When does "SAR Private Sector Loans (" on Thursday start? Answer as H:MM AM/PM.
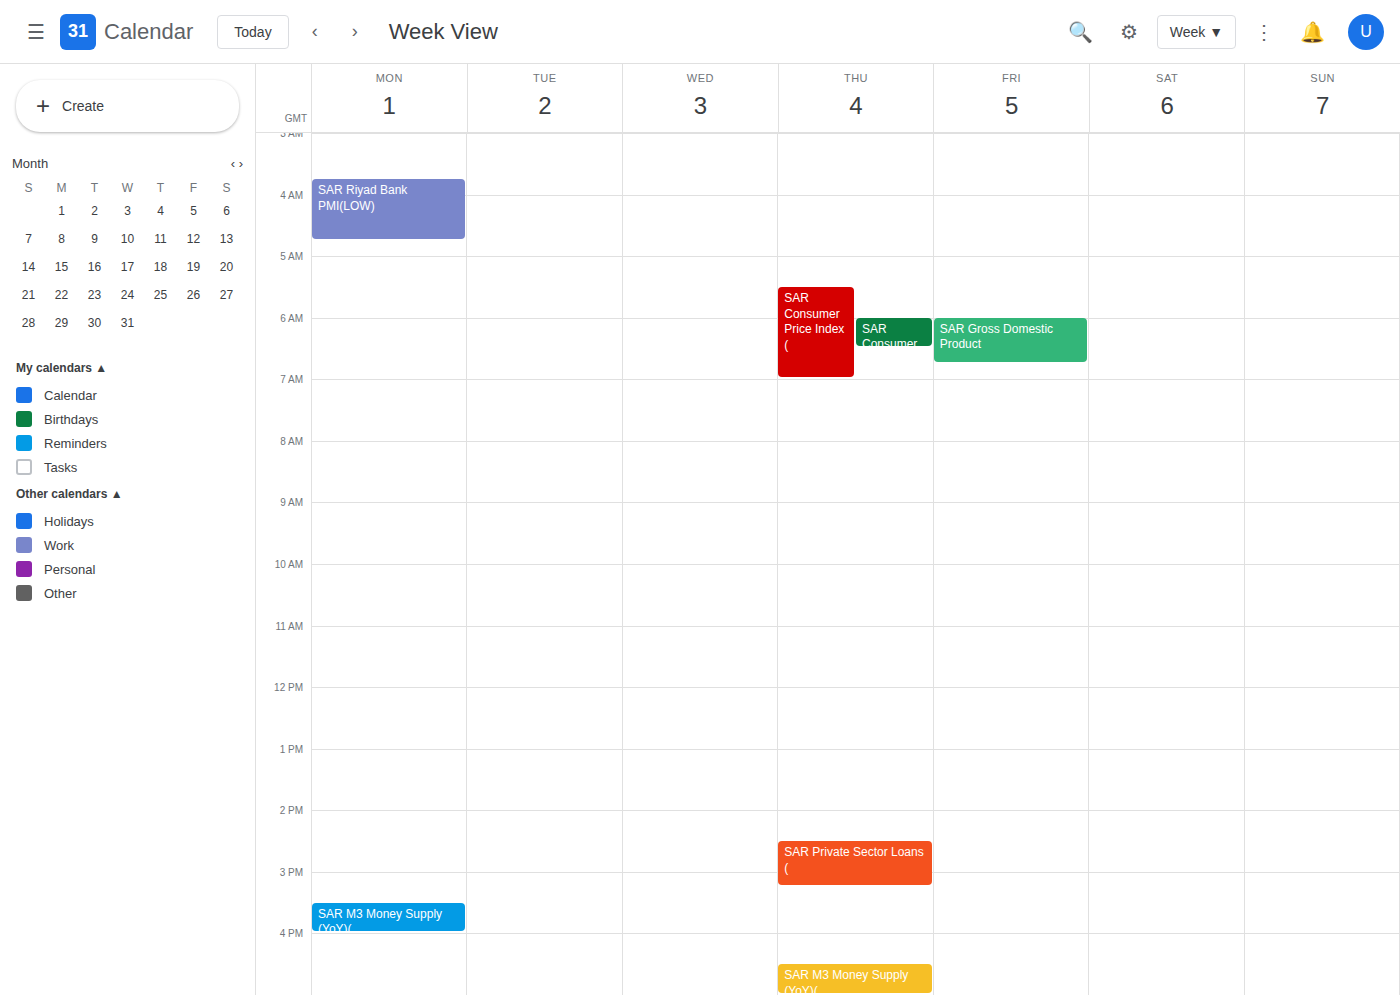
2:30 PM